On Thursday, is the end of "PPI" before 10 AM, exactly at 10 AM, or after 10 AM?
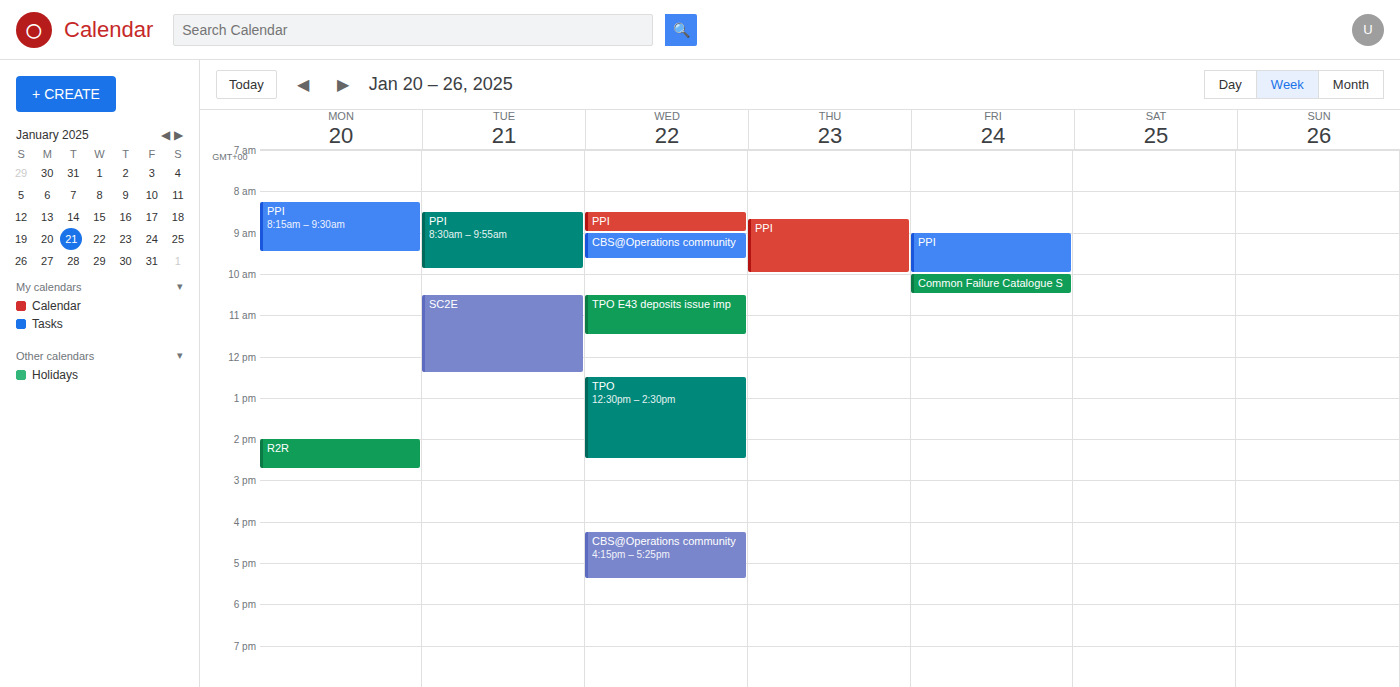
10:00 AM -- exactly at 10 AM, on the 10 AM line.